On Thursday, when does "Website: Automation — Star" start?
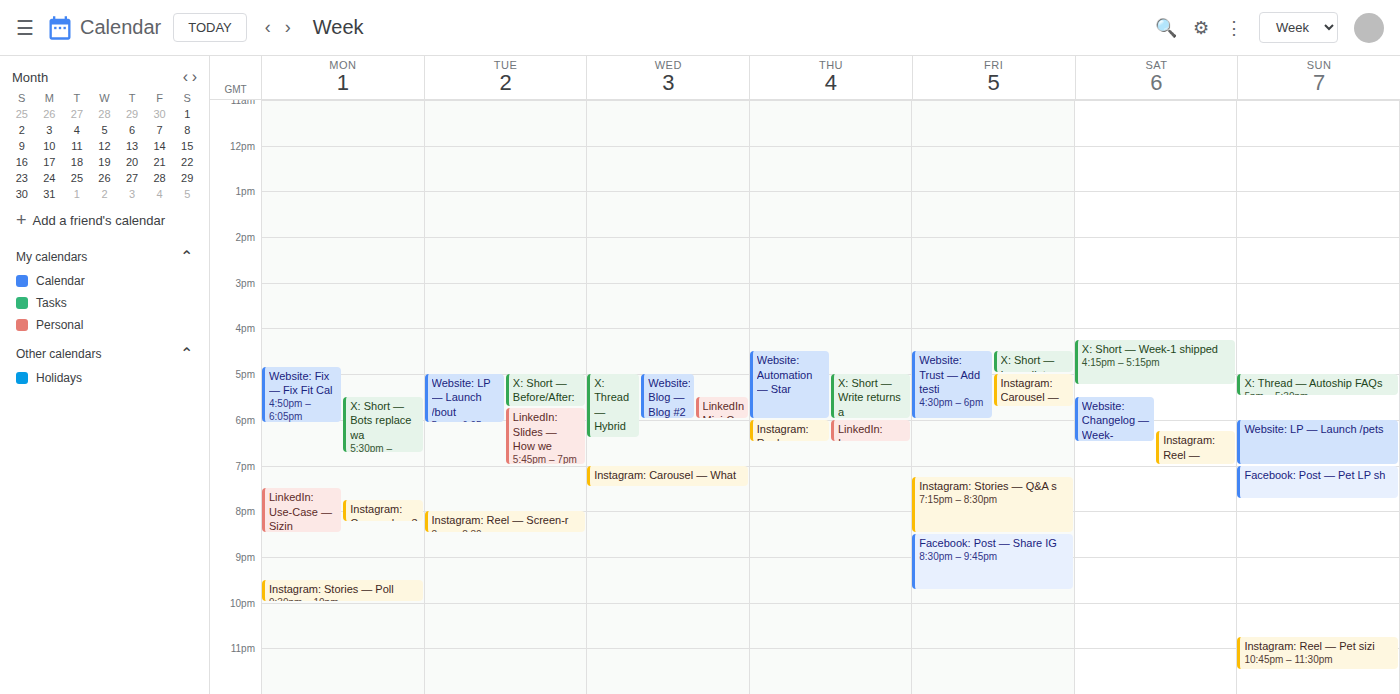
4:30 PM